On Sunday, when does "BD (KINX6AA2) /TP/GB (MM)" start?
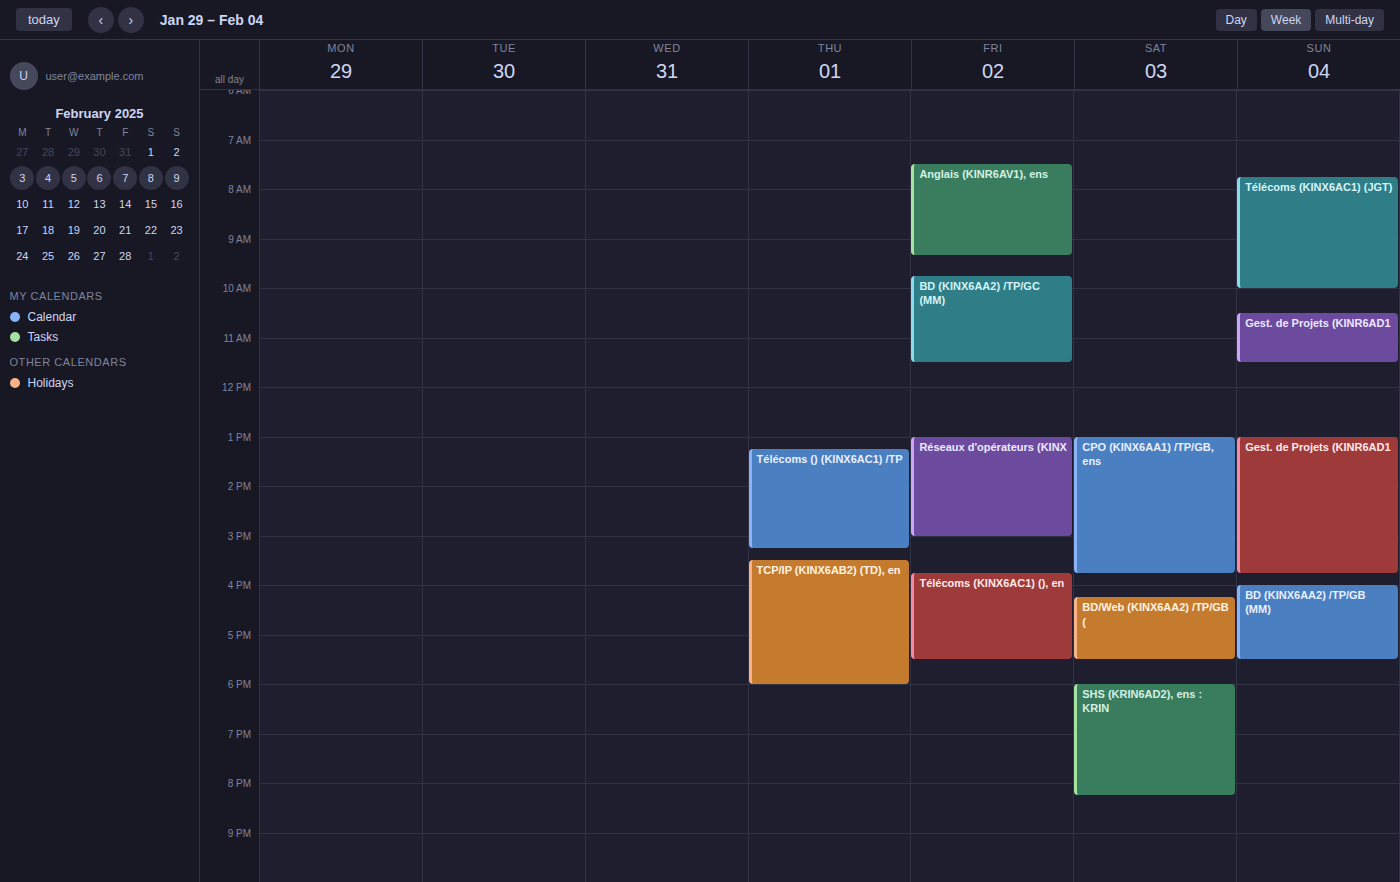
4:00 PM